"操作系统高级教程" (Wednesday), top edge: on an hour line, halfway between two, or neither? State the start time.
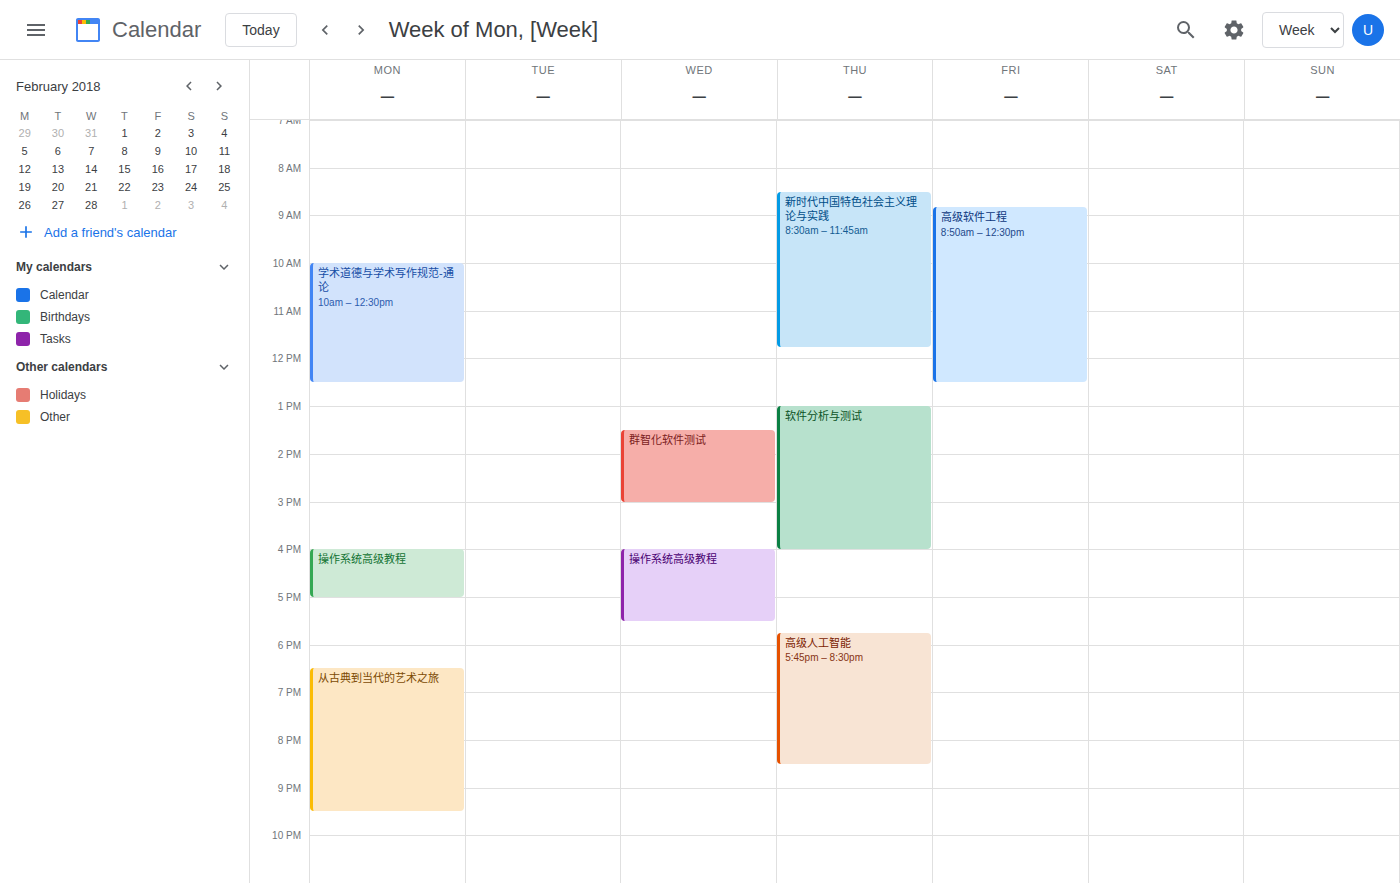
4:00 PM -- exactly on the 4 PM line.